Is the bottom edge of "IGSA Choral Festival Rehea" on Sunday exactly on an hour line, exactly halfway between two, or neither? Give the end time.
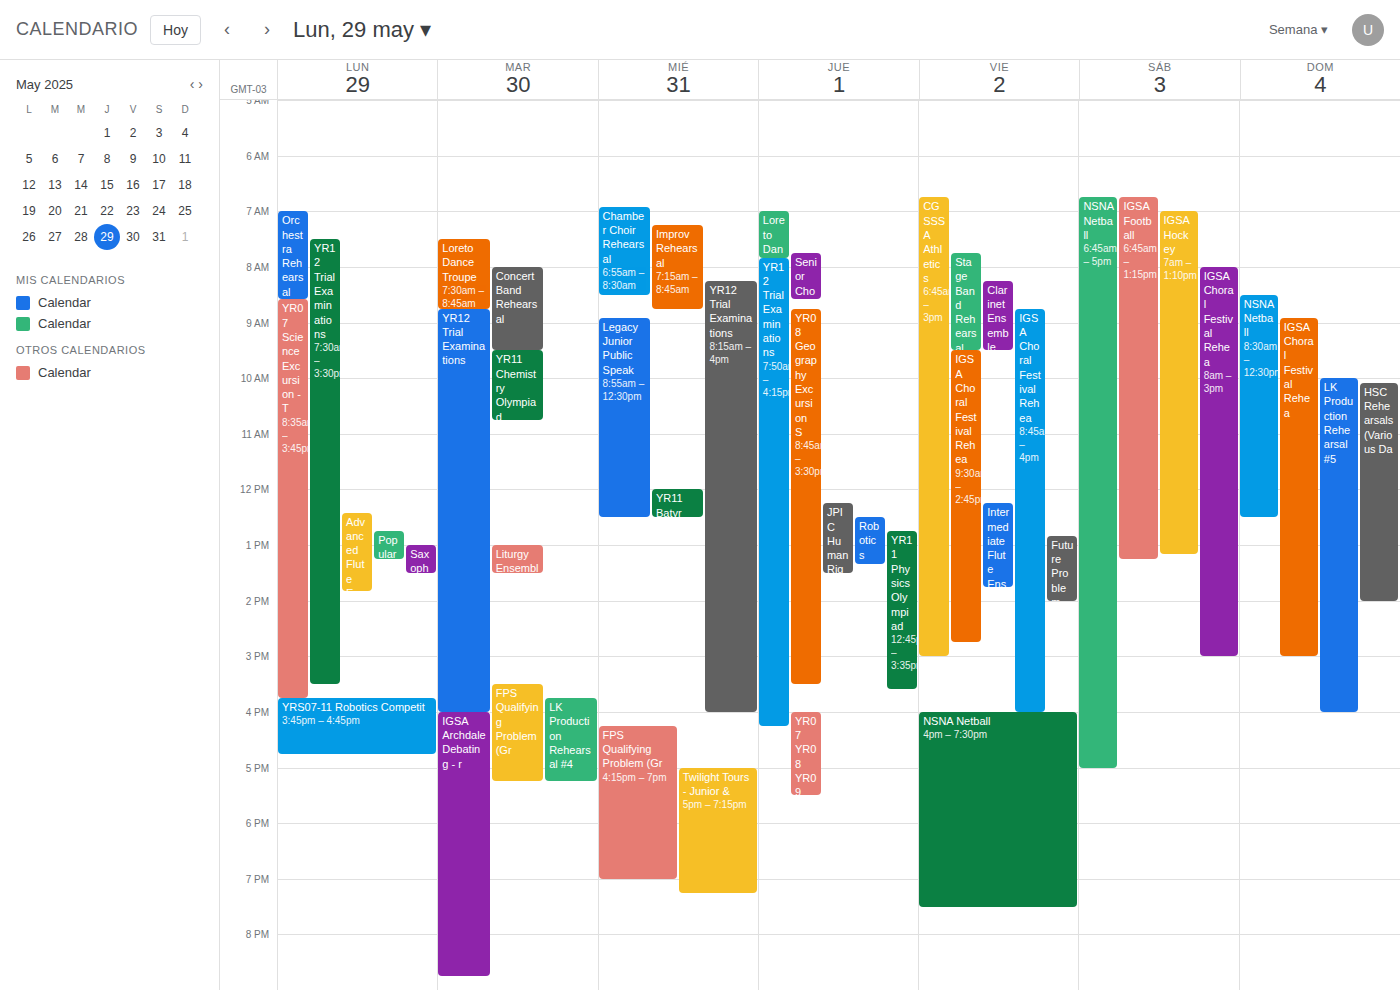
3:00 PM -- exactly on the 3 PM line.